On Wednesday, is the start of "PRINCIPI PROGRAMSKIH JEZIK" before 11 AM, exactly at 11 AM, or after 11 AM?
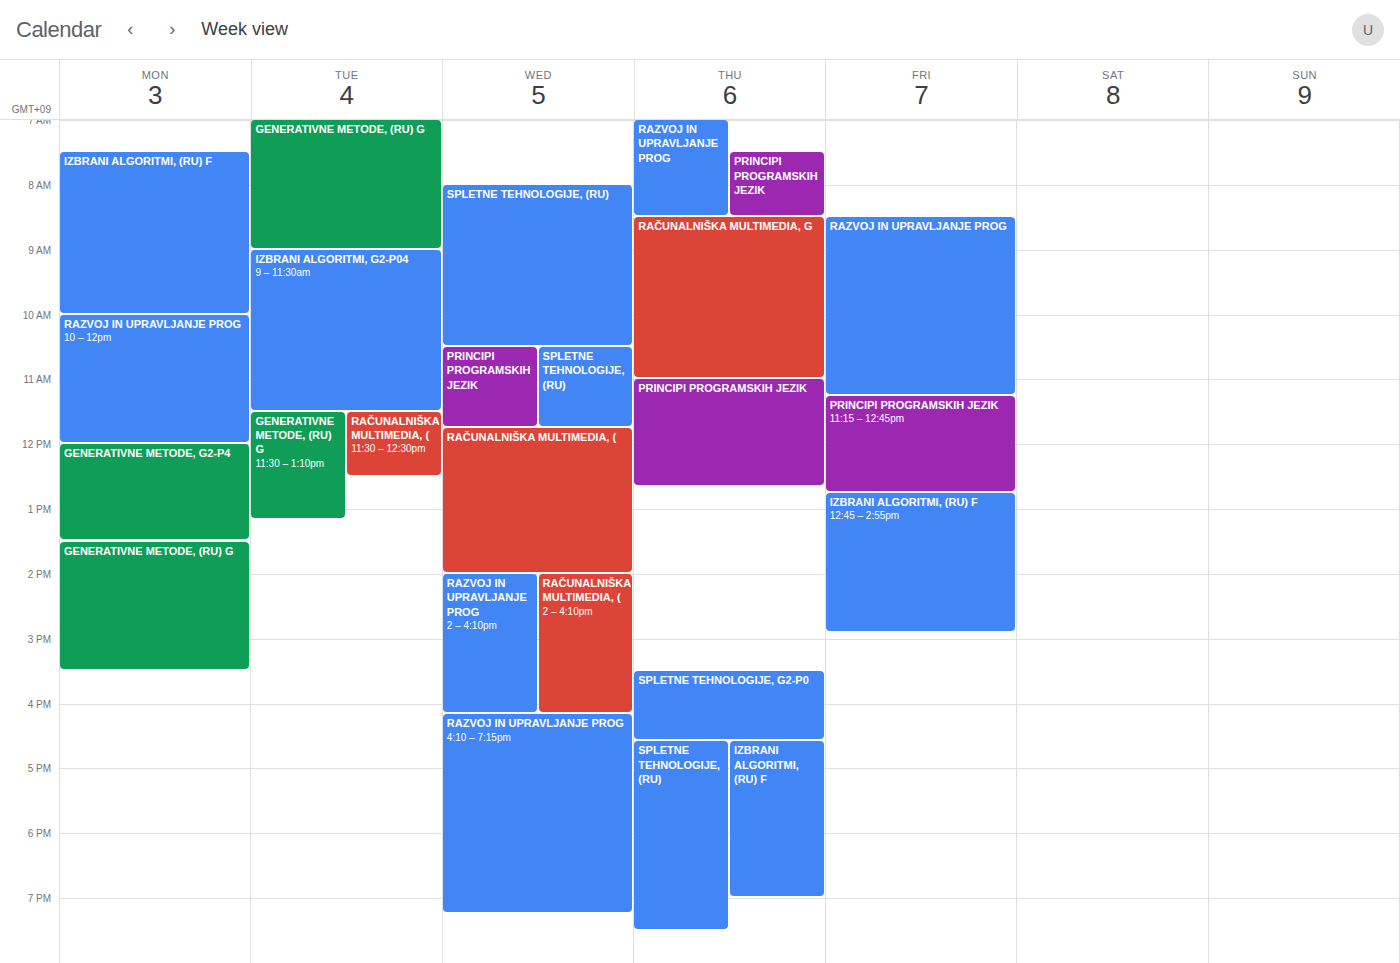
10:30 AM -- before 11 AM, 30 minutes above the 11 AM line.